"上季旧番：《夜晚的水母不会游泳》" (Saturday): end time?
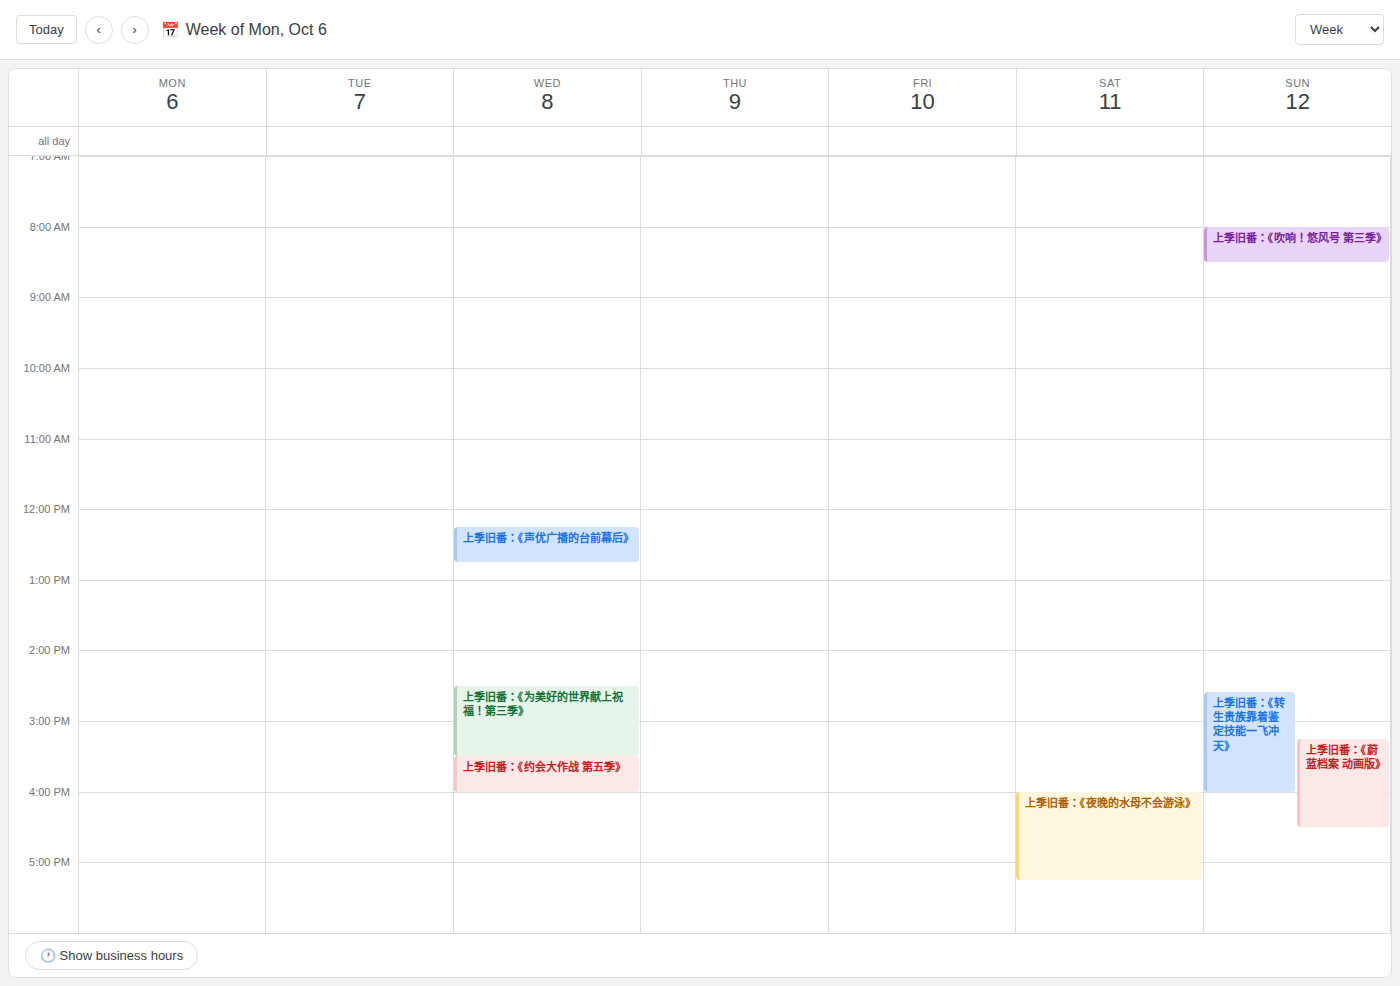
5:15 PM